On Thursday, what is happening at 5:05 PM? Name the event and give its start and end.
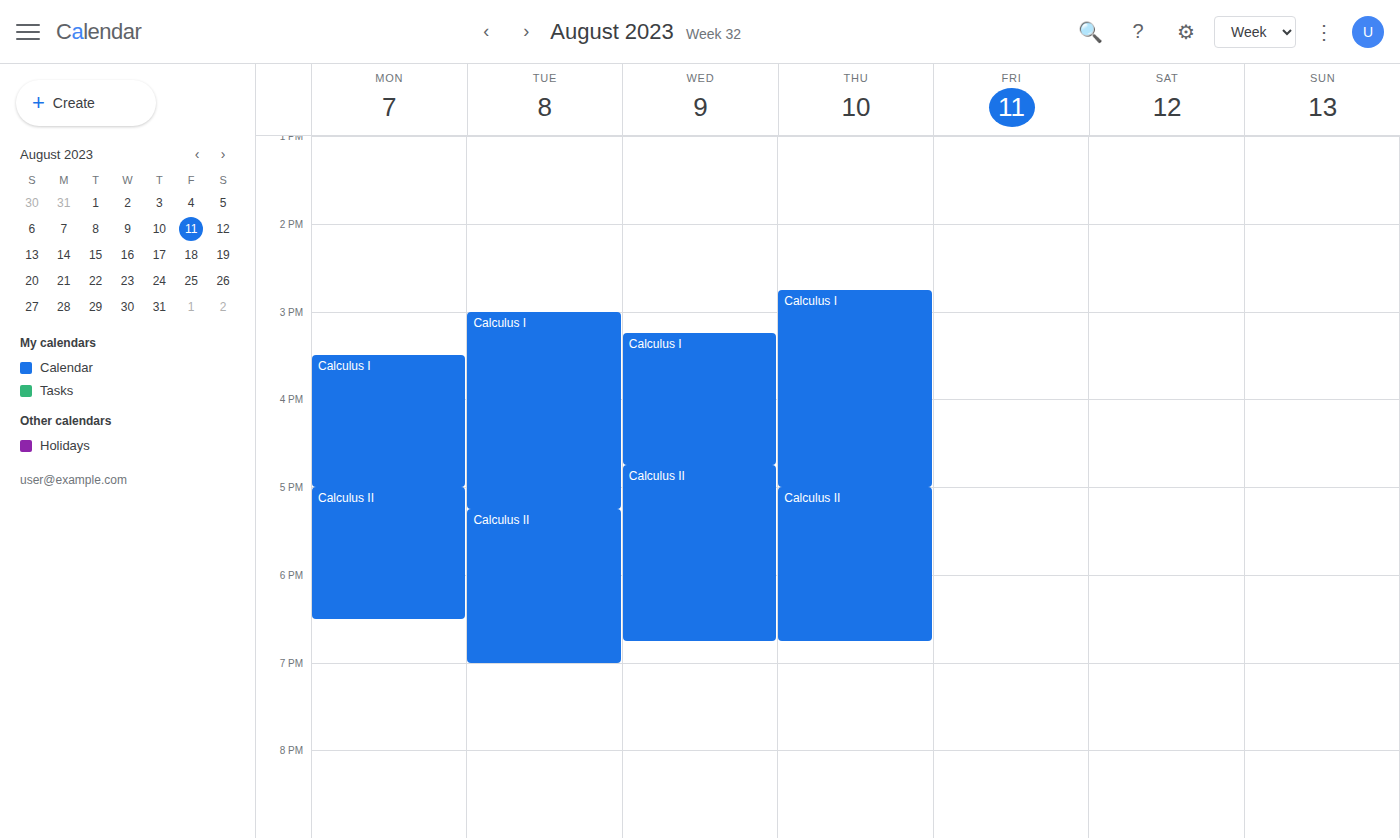
"Calculus II", 5:00 PM to 6:45 PM